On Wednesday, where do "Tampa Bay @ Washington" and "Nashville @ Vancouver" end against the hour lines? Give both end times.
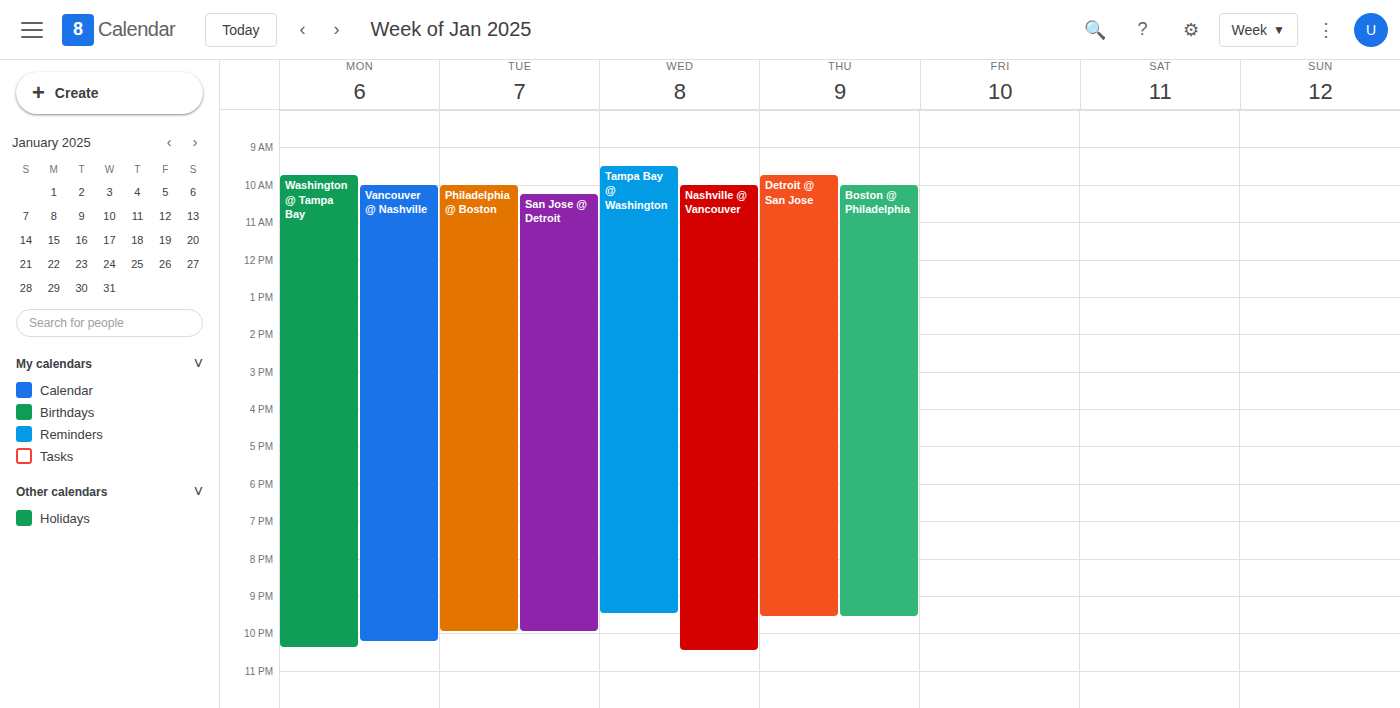
"Tampa Bay @ Washington": 21:30, halfway between the 21:00 and 22:00 lines. "Nashville @ Vancouver": 22:30, halfway between the 22:00 and 23:00 lines.